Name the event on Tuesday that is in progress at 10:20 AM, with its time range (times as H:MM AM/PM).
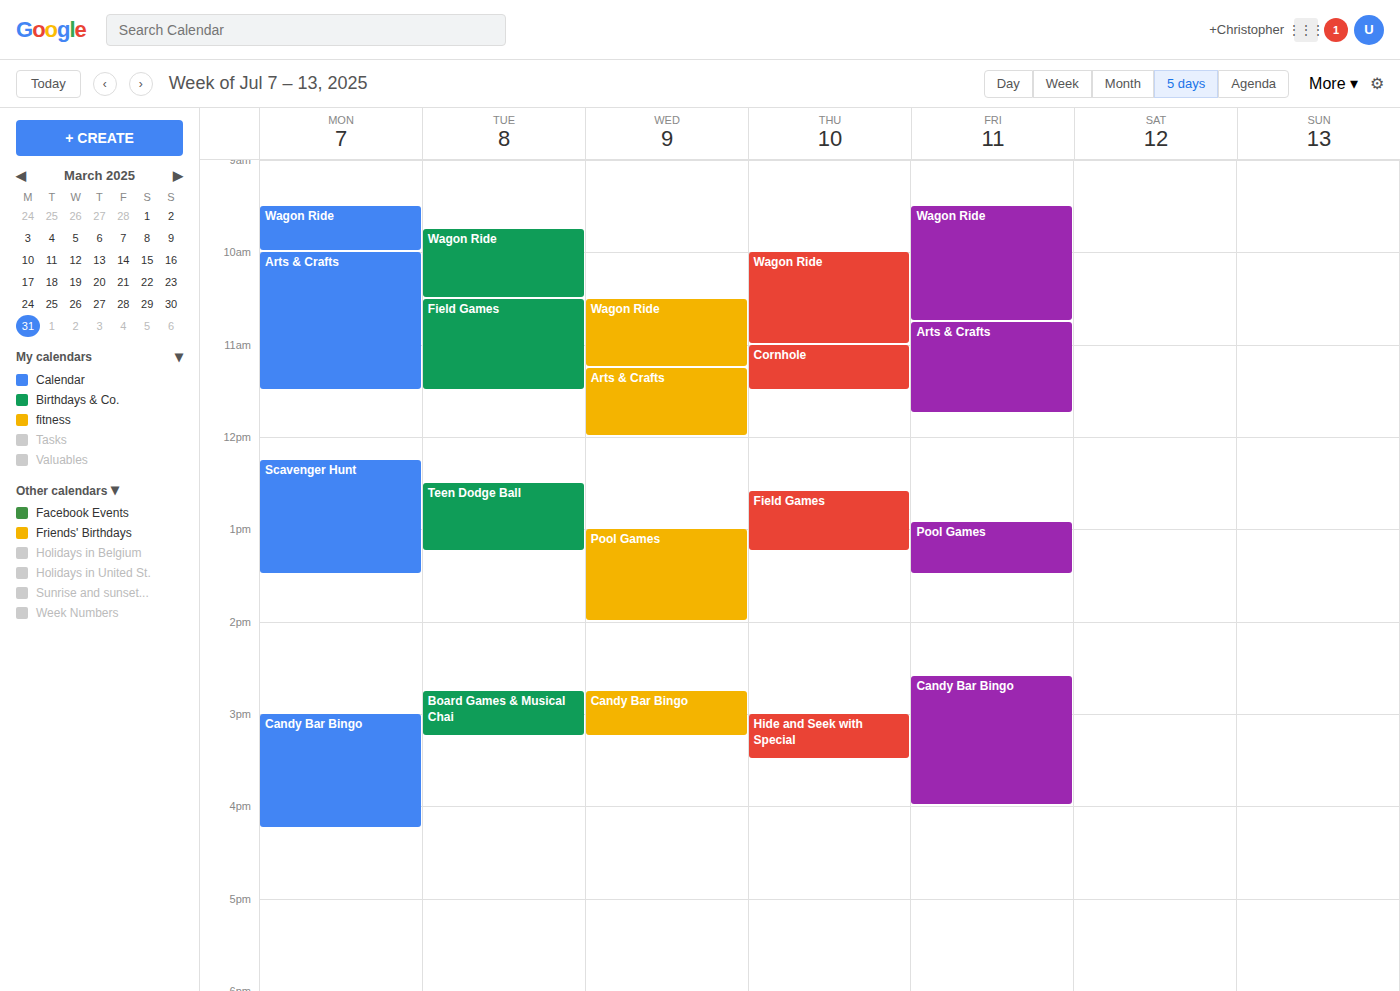
"Wagon Ride", 9:45 AM to 10:30 AM